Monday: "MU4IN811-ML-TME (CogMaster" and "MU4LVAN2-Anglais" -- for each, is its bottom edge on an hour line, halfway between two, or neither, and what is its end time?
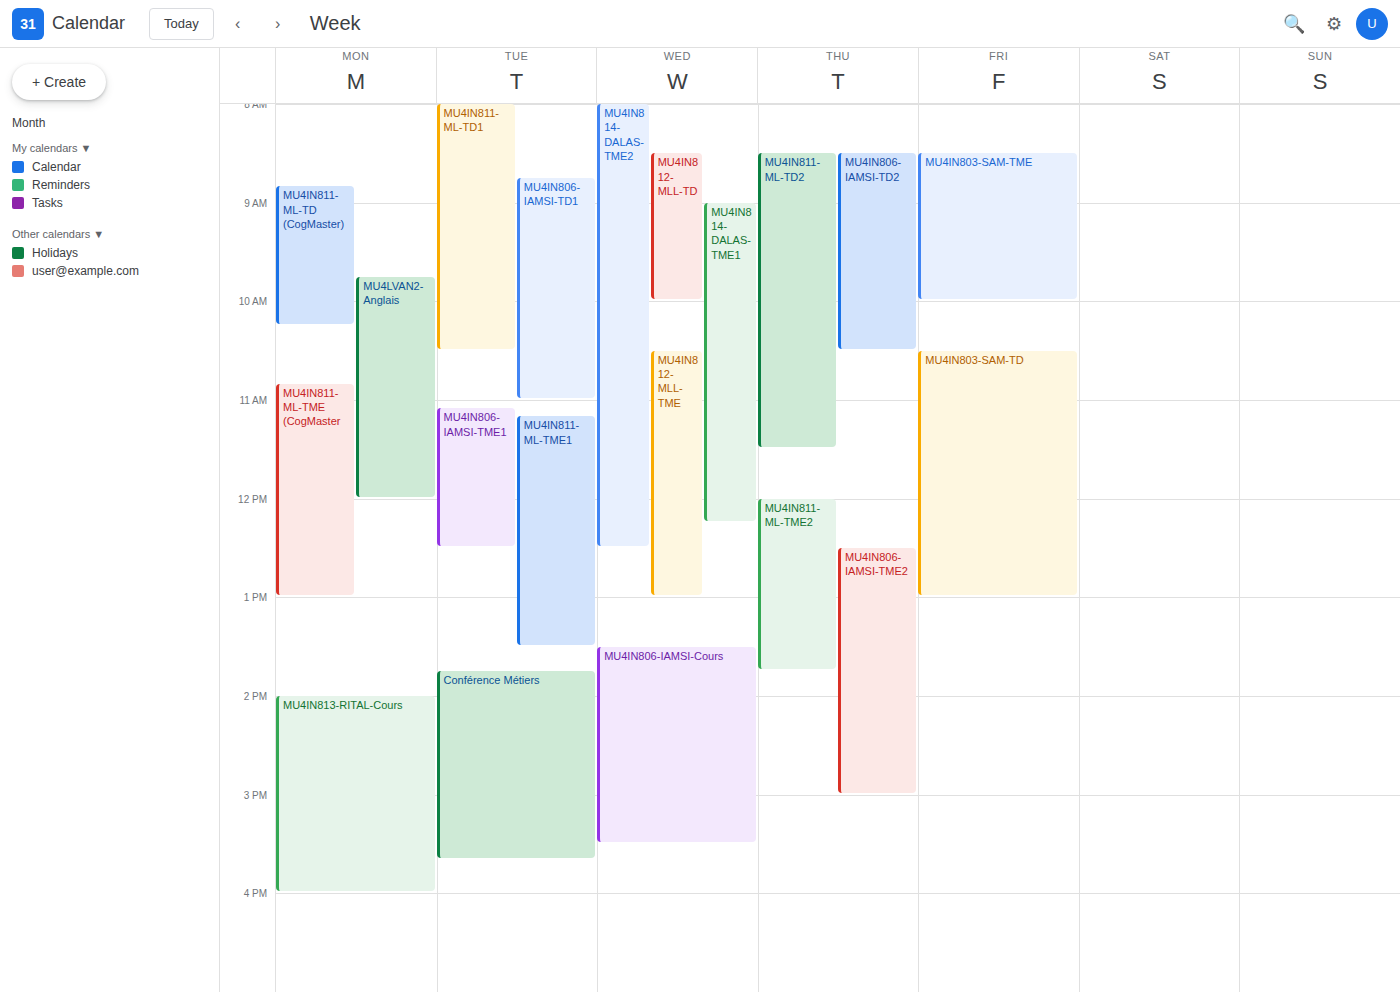
"MU4IN811-ML-TME (CogMaster": 1:00 PM, exactly on the 1 PM line. "MU4LVAN2-Anglais": 12:00 PM, exactly on the 12 PM line.